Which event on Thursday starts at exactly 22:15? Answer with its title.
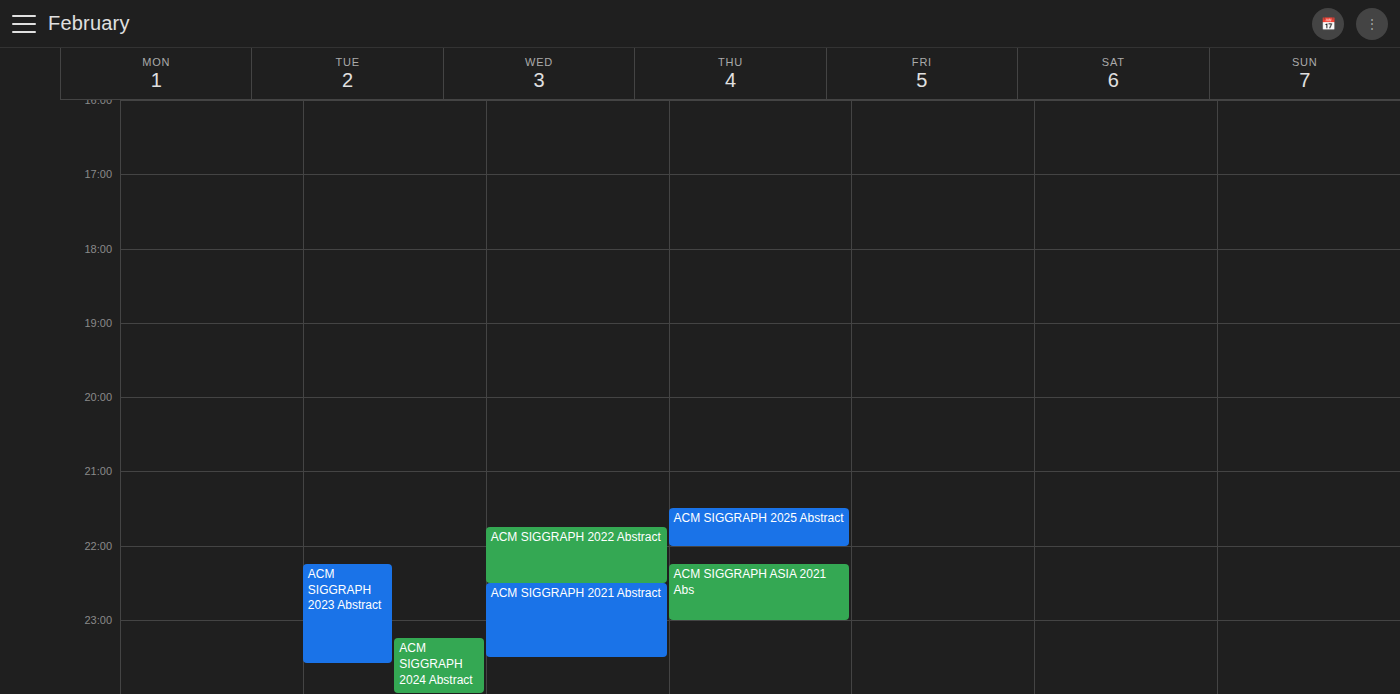
"ACM SIGGRAPH ASIA 2021 Abs"